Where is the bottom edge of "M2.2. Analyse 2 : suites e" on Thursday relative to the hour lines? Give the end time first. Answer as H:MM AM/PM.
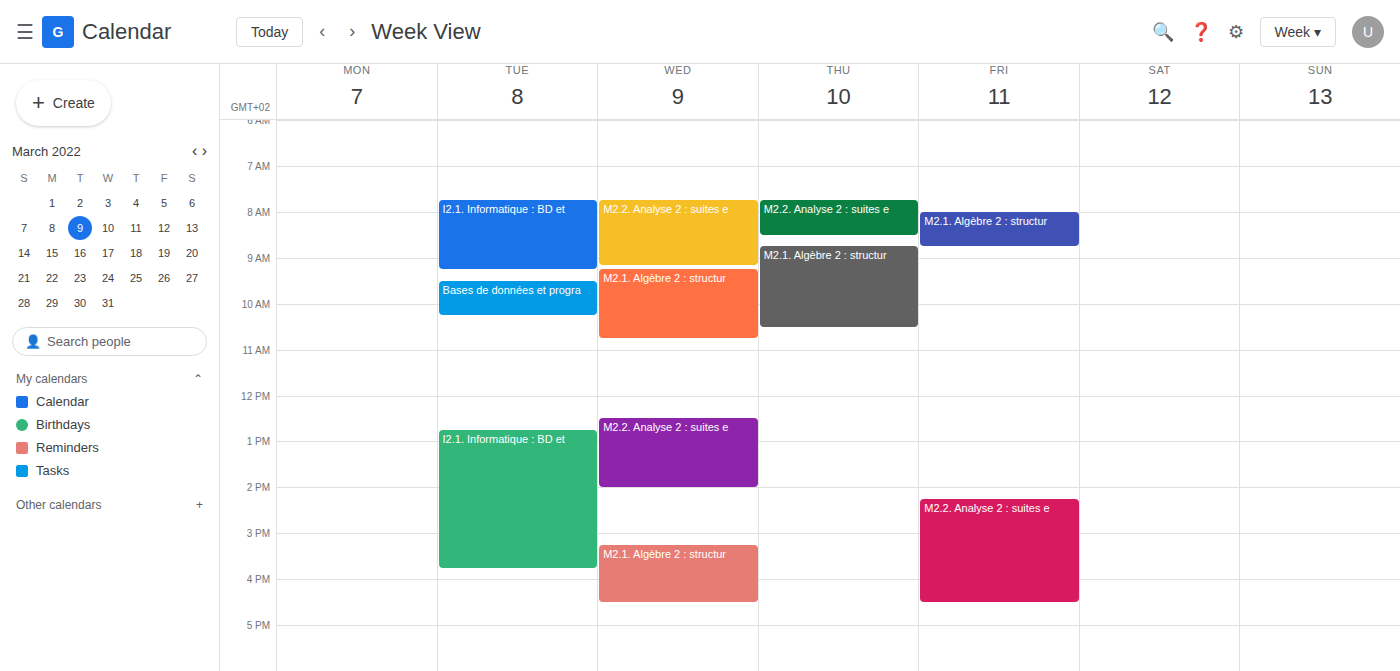
8:30 AM -- halfway between the 8 AM and 9 AM lines.